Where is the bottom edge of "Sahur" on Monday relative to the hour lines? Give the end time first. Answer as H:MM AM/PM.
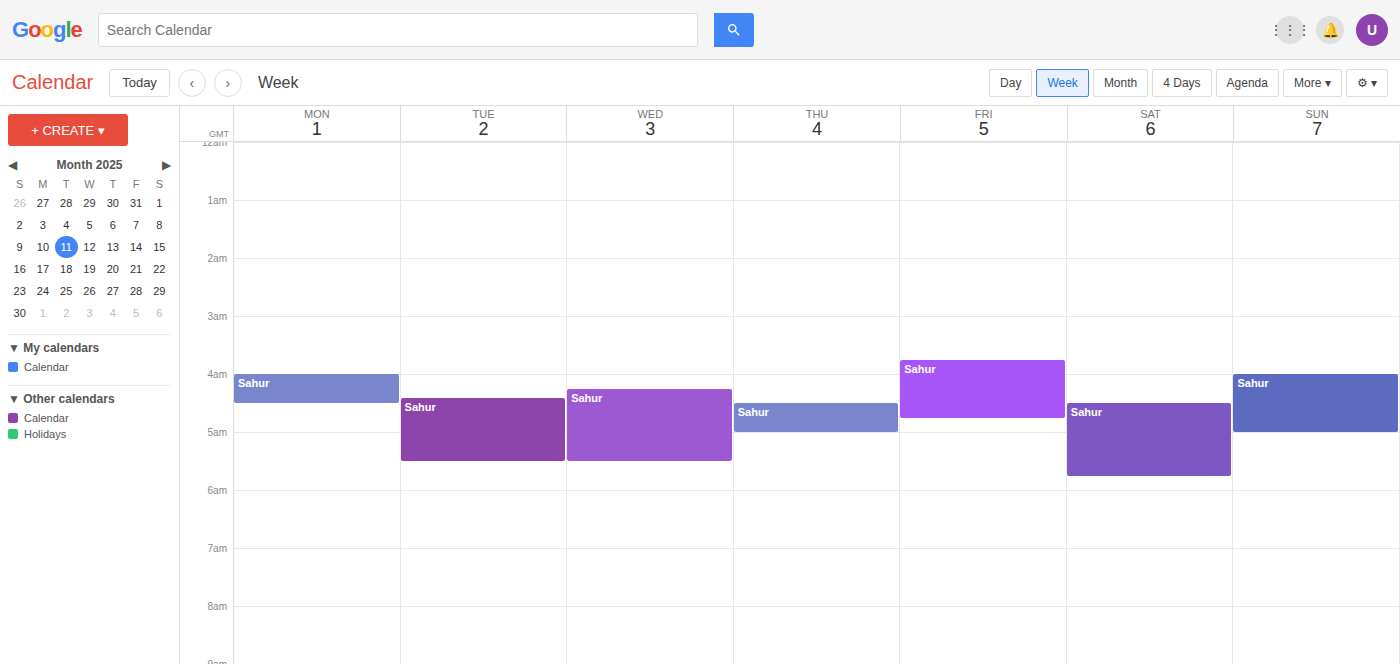
4:30 AM -- halfway between the 4 AM and 5 AM lines.